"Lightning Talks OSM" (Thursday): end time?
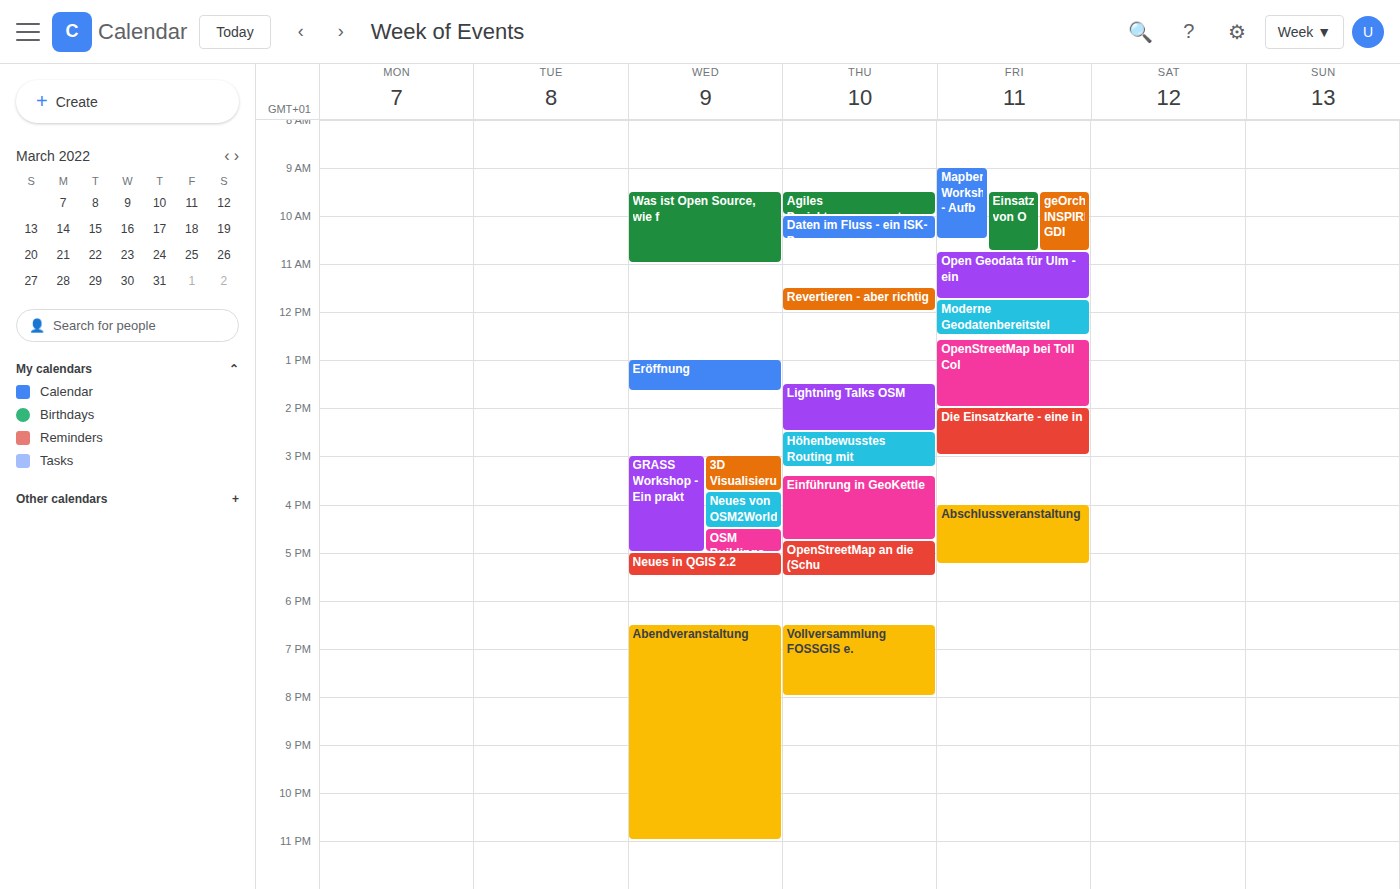
2:30 PM